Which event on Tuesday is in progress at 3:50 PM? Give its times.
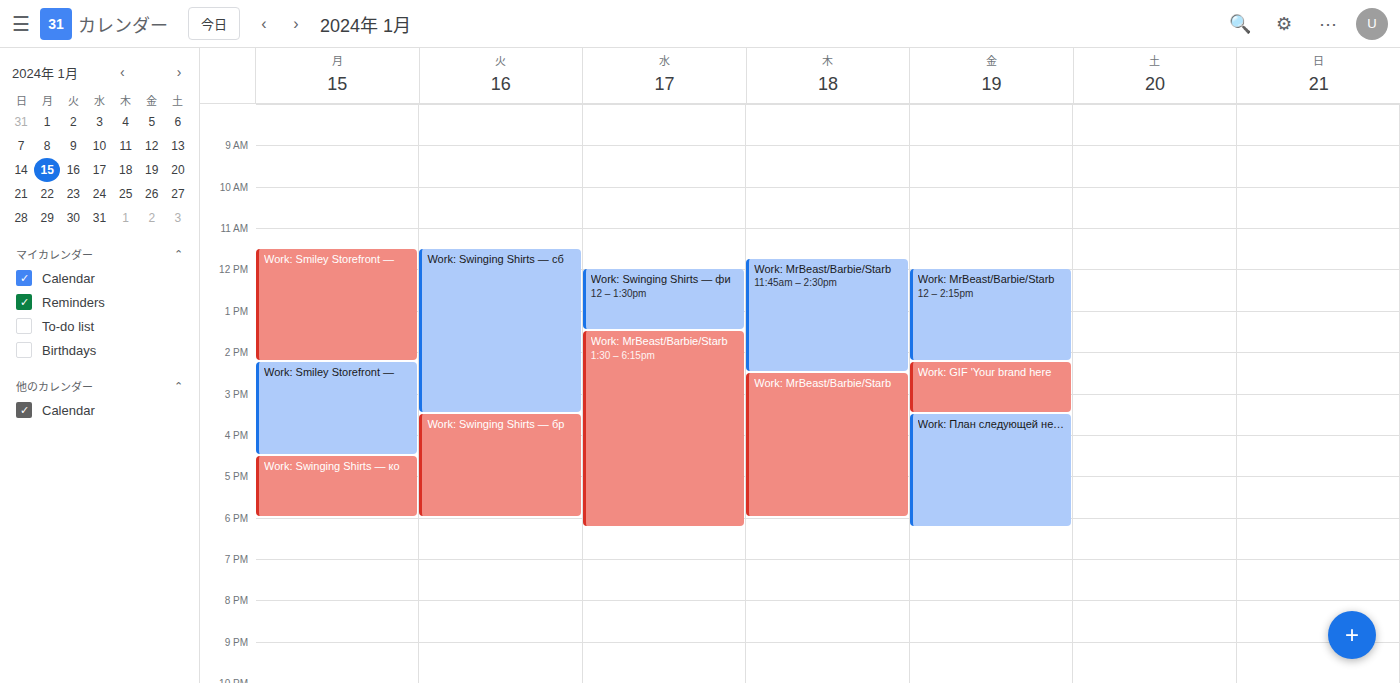
"Work: Swinging Shirts — бр", 3:30 PM to 6:00 PM